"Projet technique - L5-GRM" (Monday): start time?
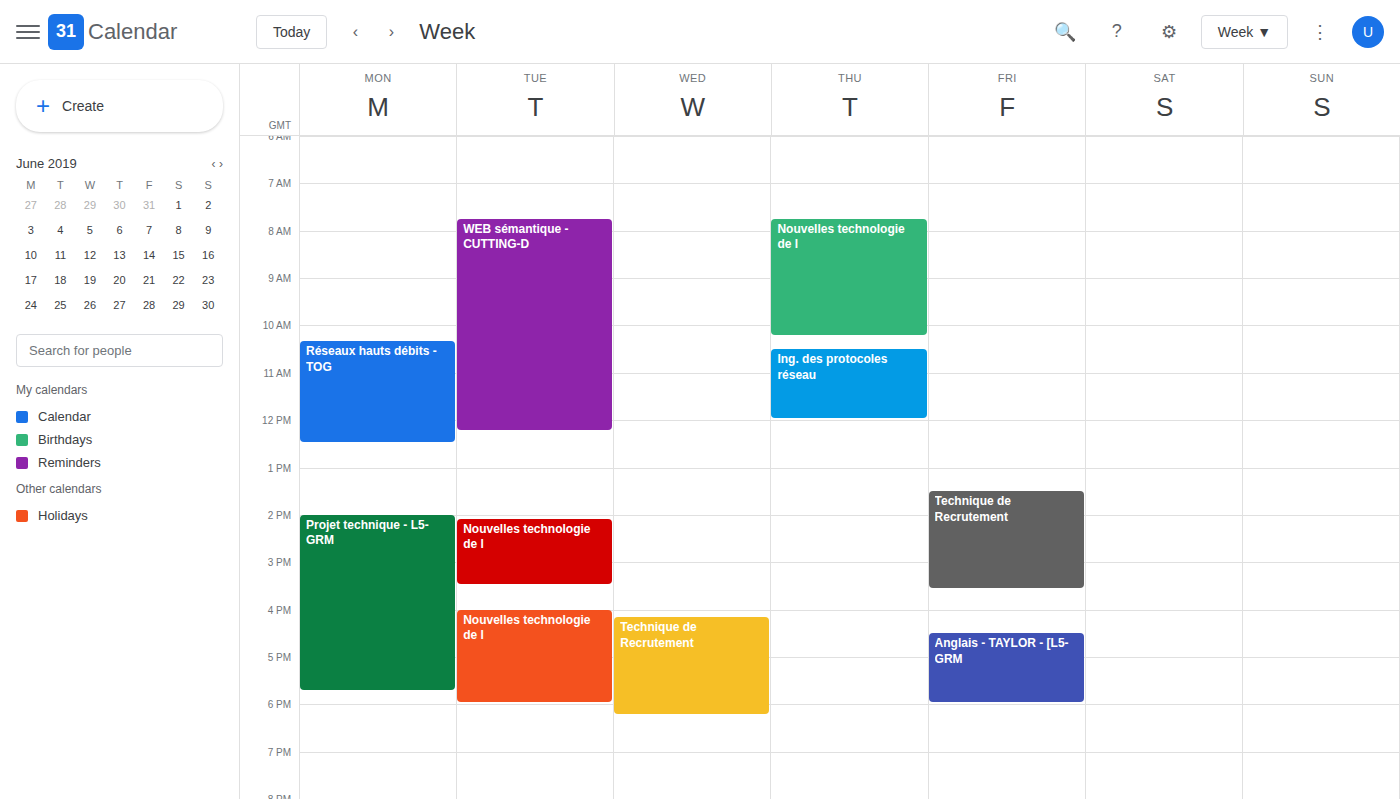
2:00 PM